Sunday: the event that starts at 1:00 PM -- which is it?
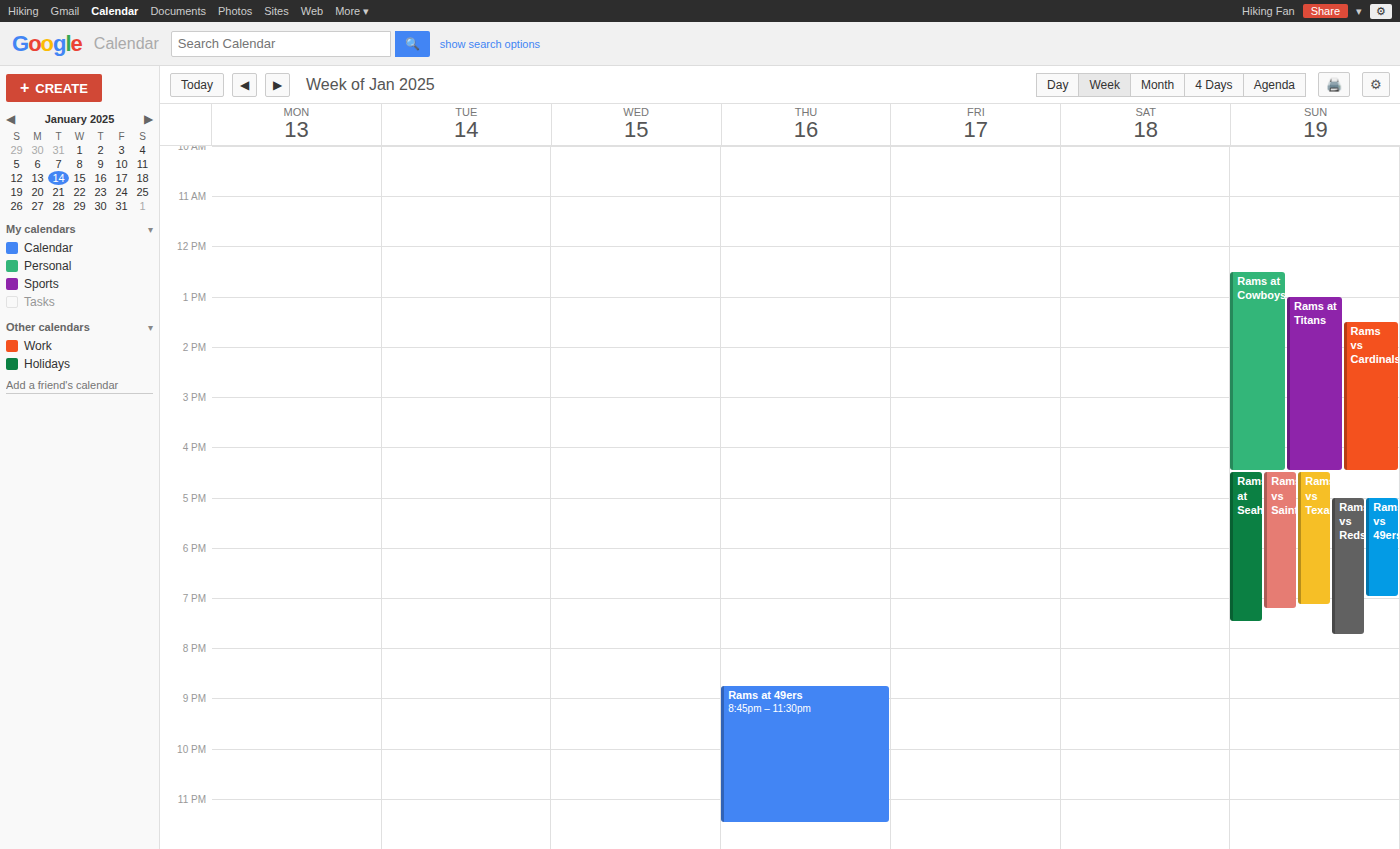
"Rams at Titans"